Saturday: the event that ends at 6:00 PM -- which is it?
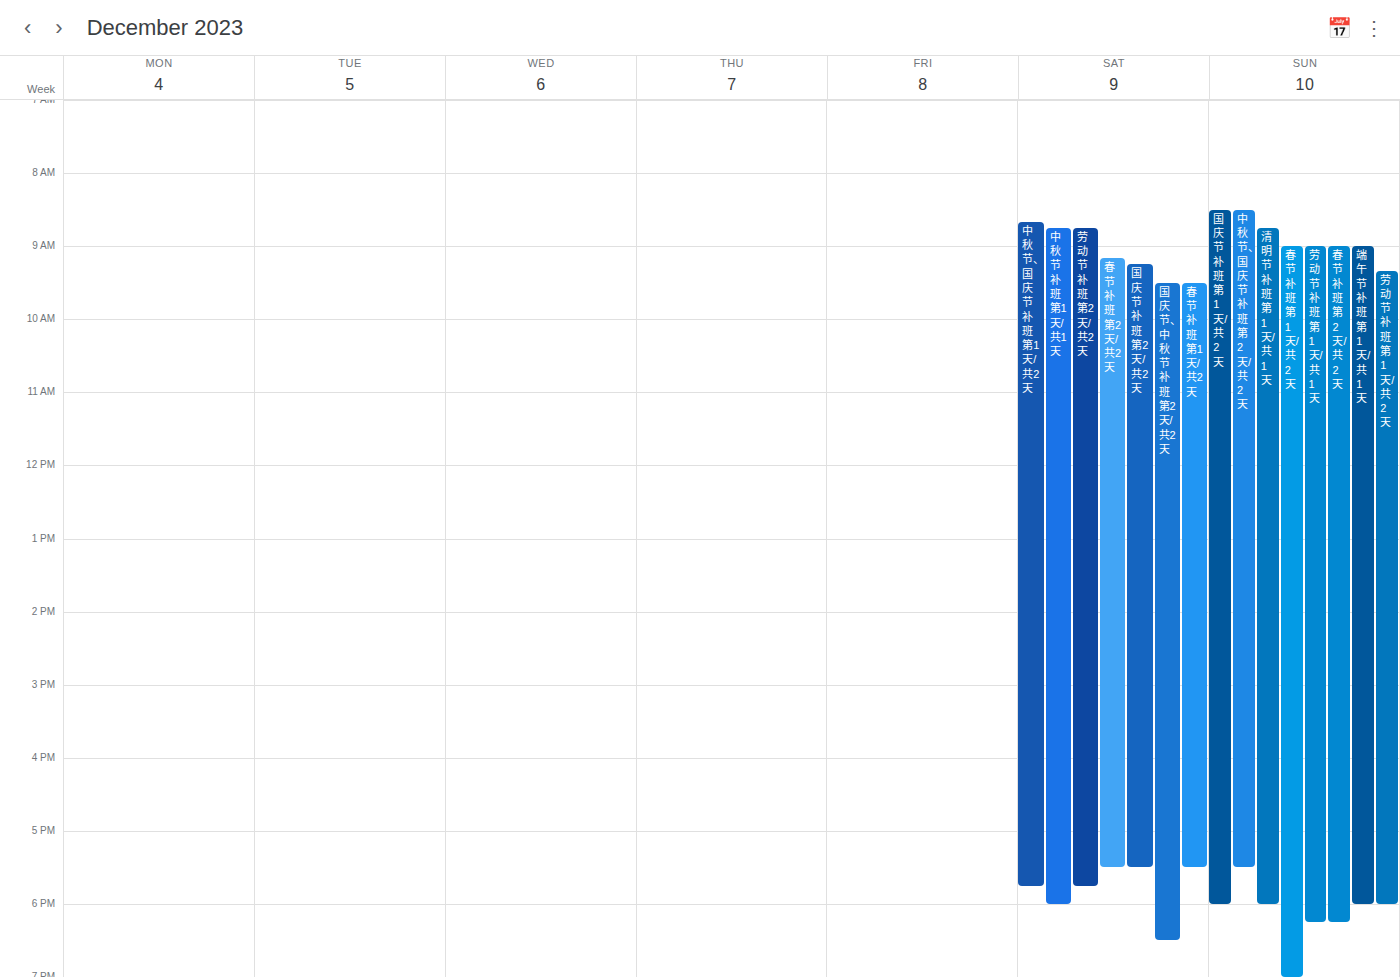
"中秋节 补班 第1天/共1天"